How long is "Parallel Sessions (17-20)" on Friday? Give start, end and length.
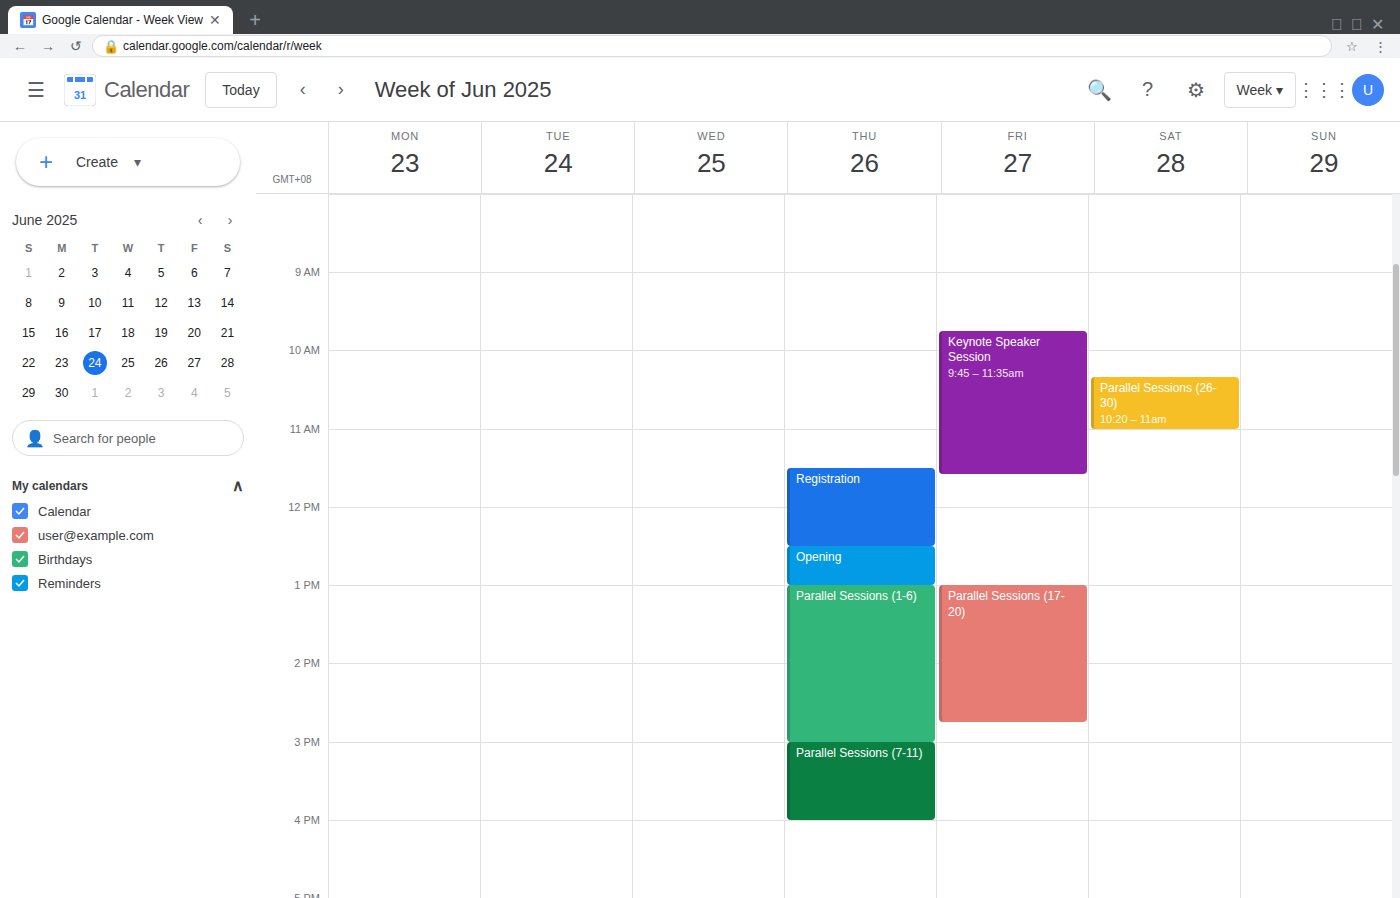
1:00 PM to 2:45 PM, 1 hour 45 minutes